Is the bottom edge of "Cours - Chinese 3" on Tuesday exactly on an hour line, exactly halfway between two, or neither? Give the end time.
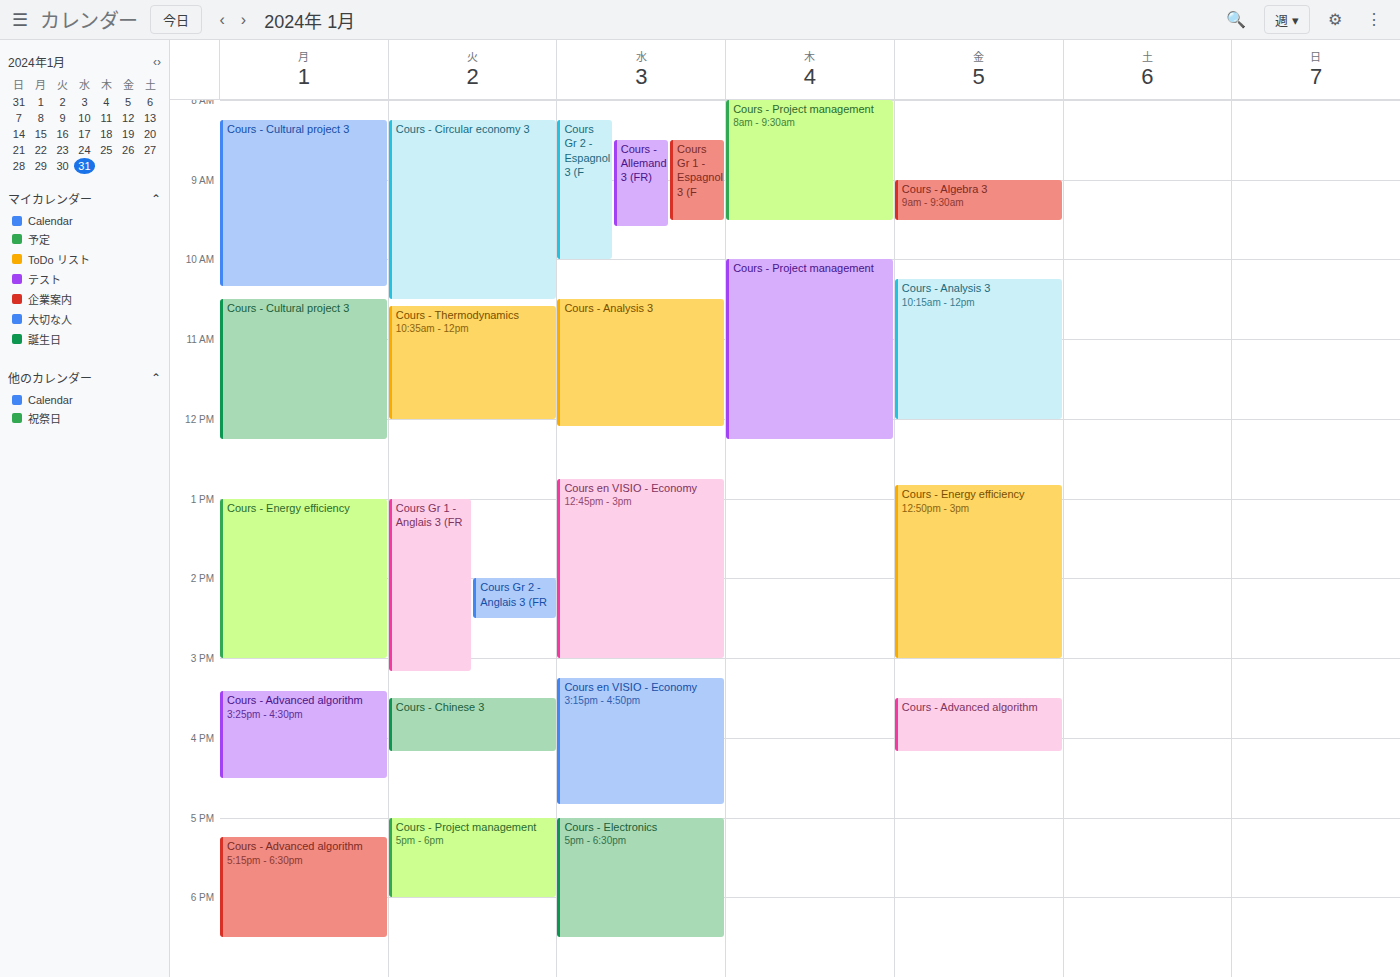
16:10 -- neither: 10 minutes below the 16:00 line and 50 minutes above the 17:00 line.